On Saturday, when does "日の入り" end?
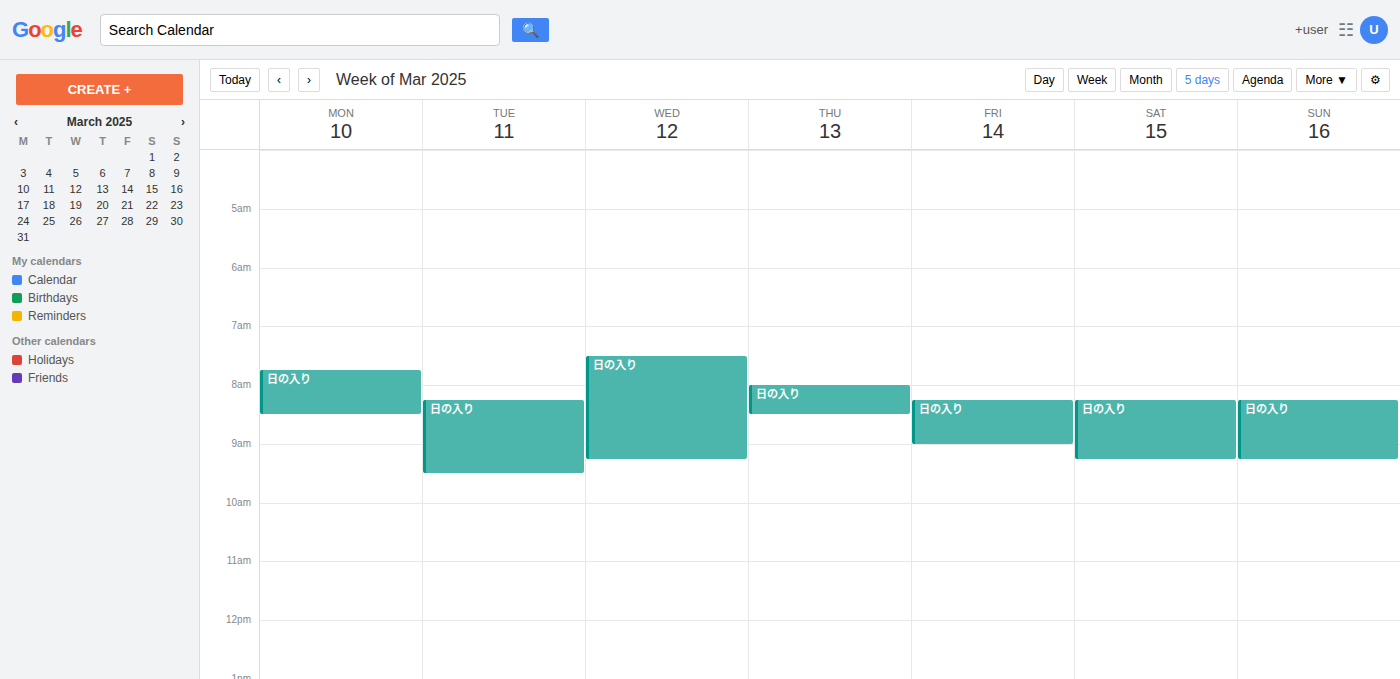
9:15 AM